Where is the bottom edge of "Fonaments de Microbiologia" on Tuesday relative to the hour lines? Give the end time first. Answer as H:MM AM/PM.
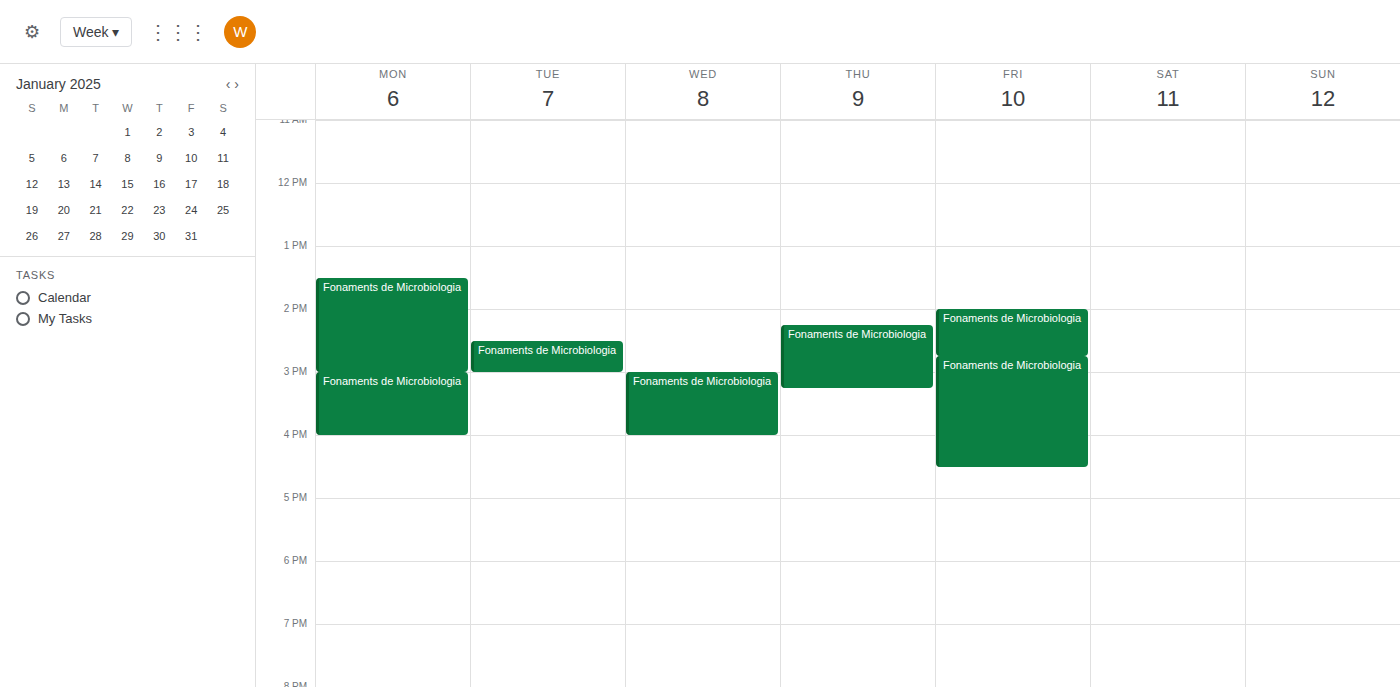
3:00 PM -- exactly on the 3 PM line.